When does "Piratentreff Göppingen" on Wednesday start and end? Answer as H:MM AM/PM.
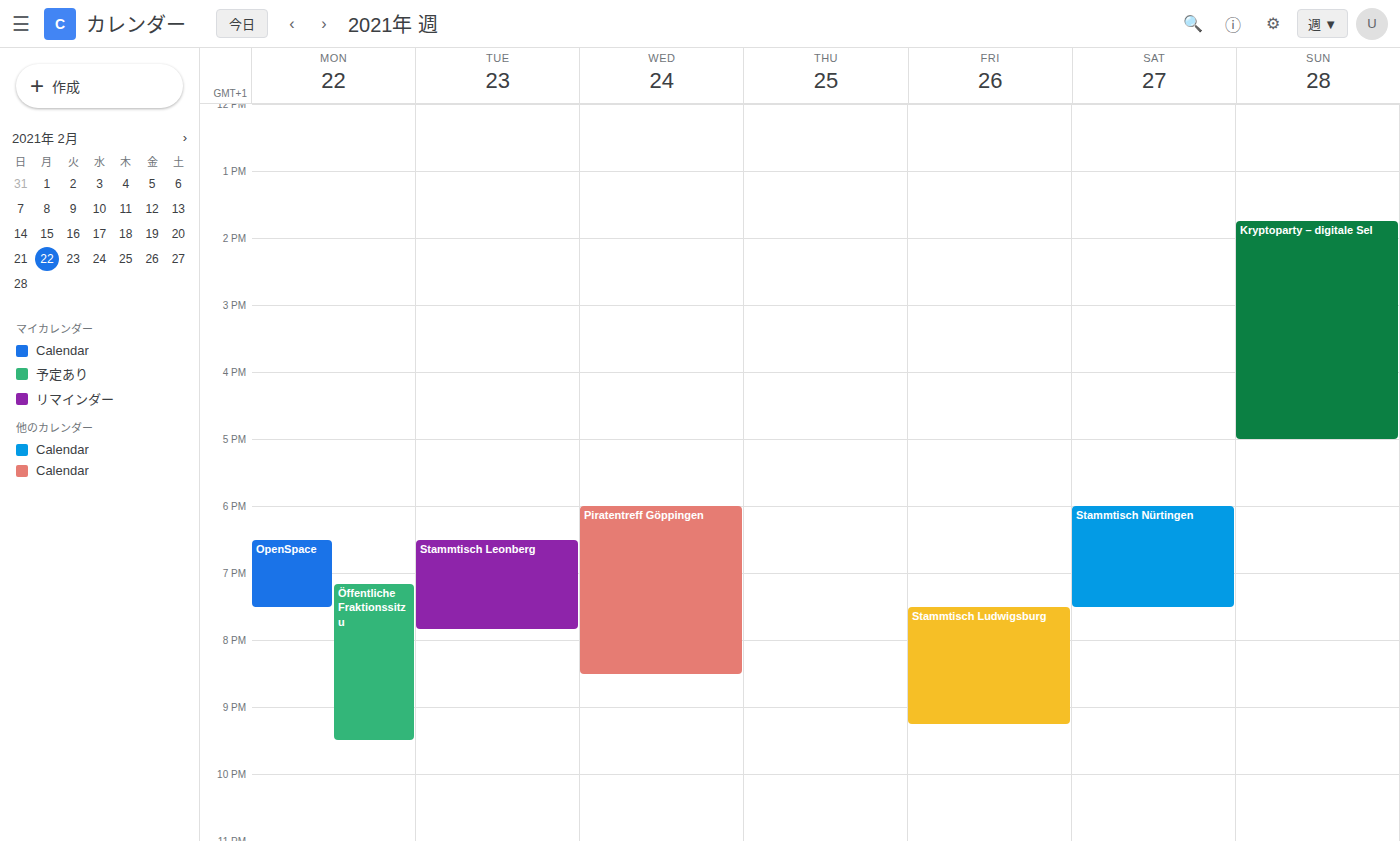
6:00 PM to 8:30 PM